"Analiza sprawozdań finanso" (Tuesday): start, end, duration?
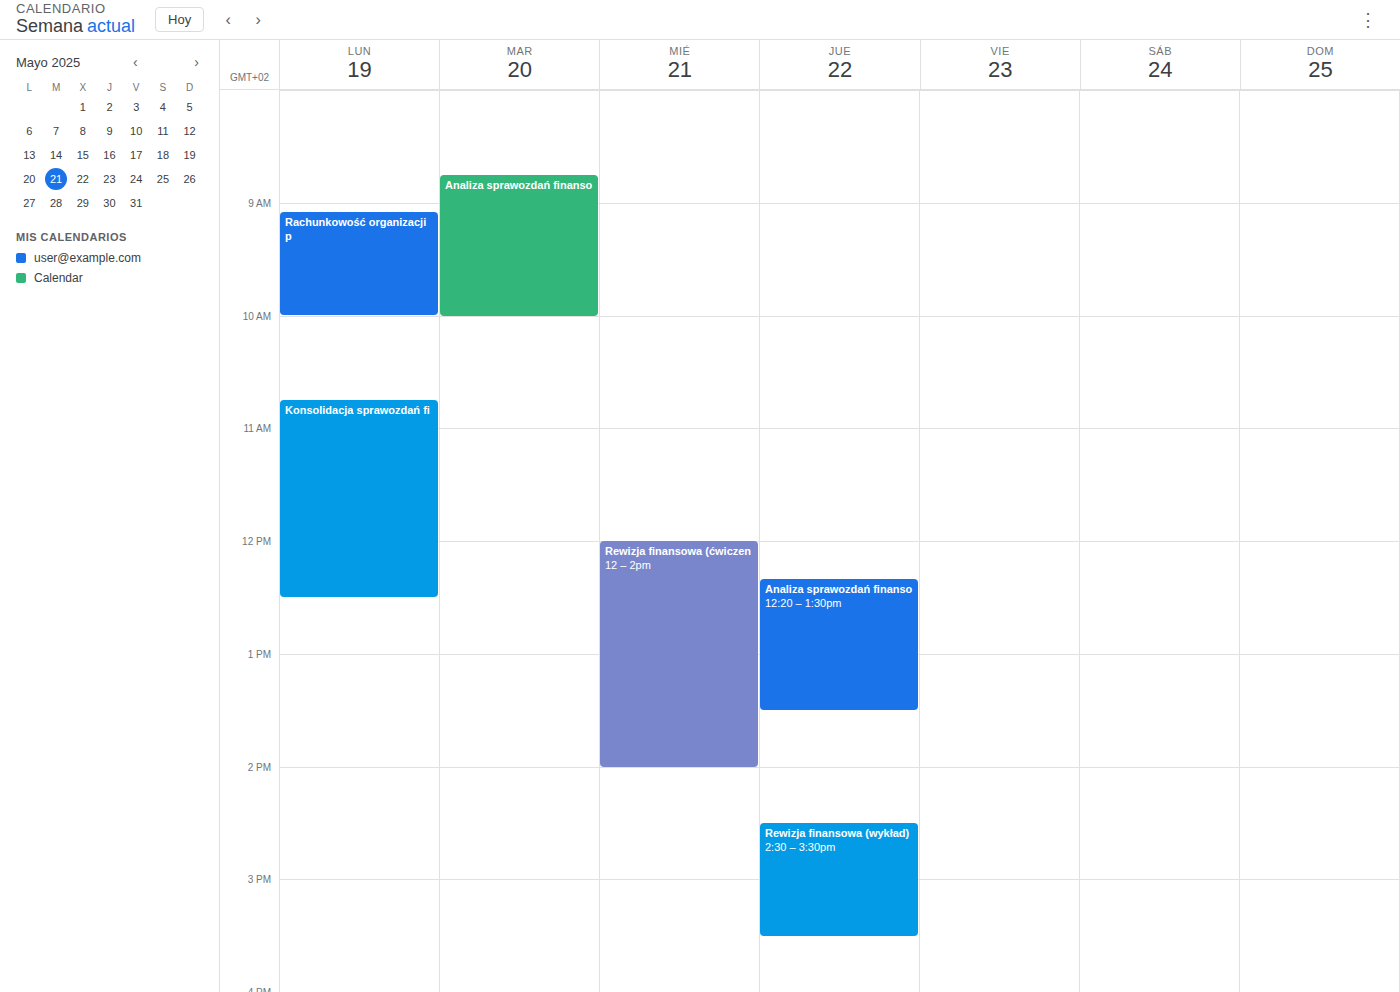
08:45 to 10:00, 1 hour 15 minutes